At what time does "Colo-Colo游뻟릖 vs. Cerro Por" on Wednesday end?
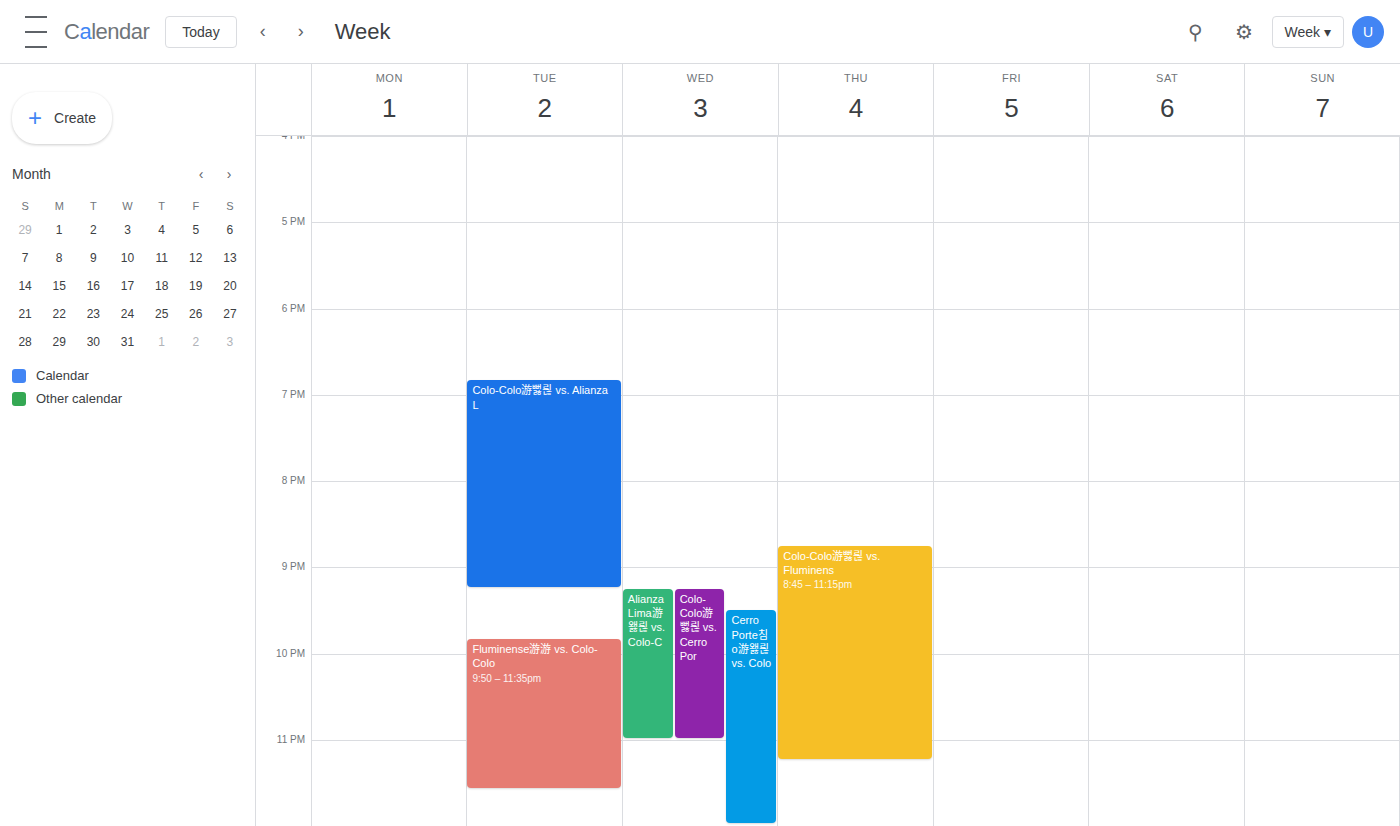
23:00